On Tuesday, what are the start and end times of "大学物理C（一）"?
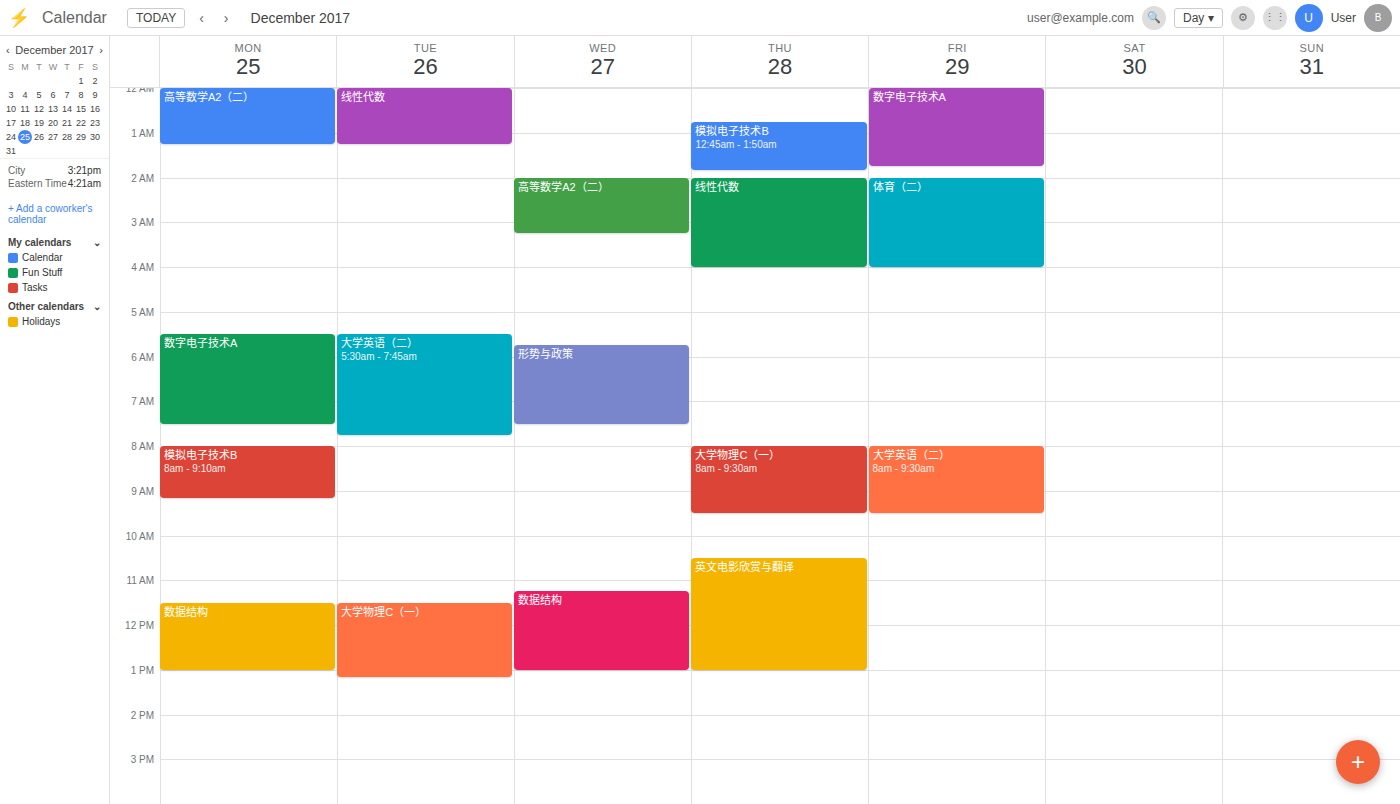
11:30 AM to 1:10 PM